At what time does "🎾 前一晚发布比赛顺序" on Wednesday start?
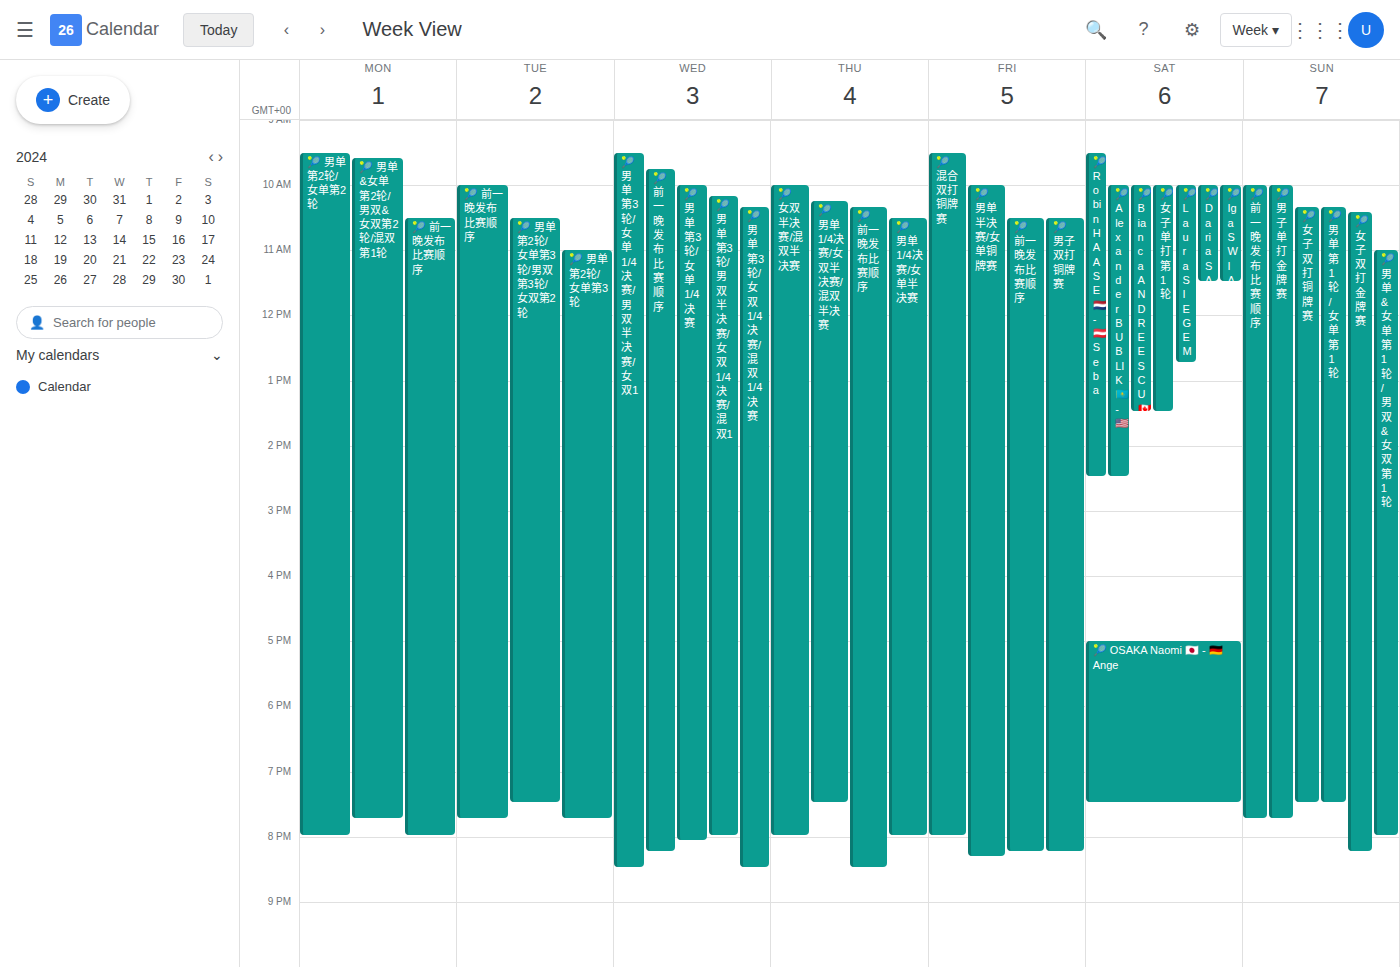
9:45 AM